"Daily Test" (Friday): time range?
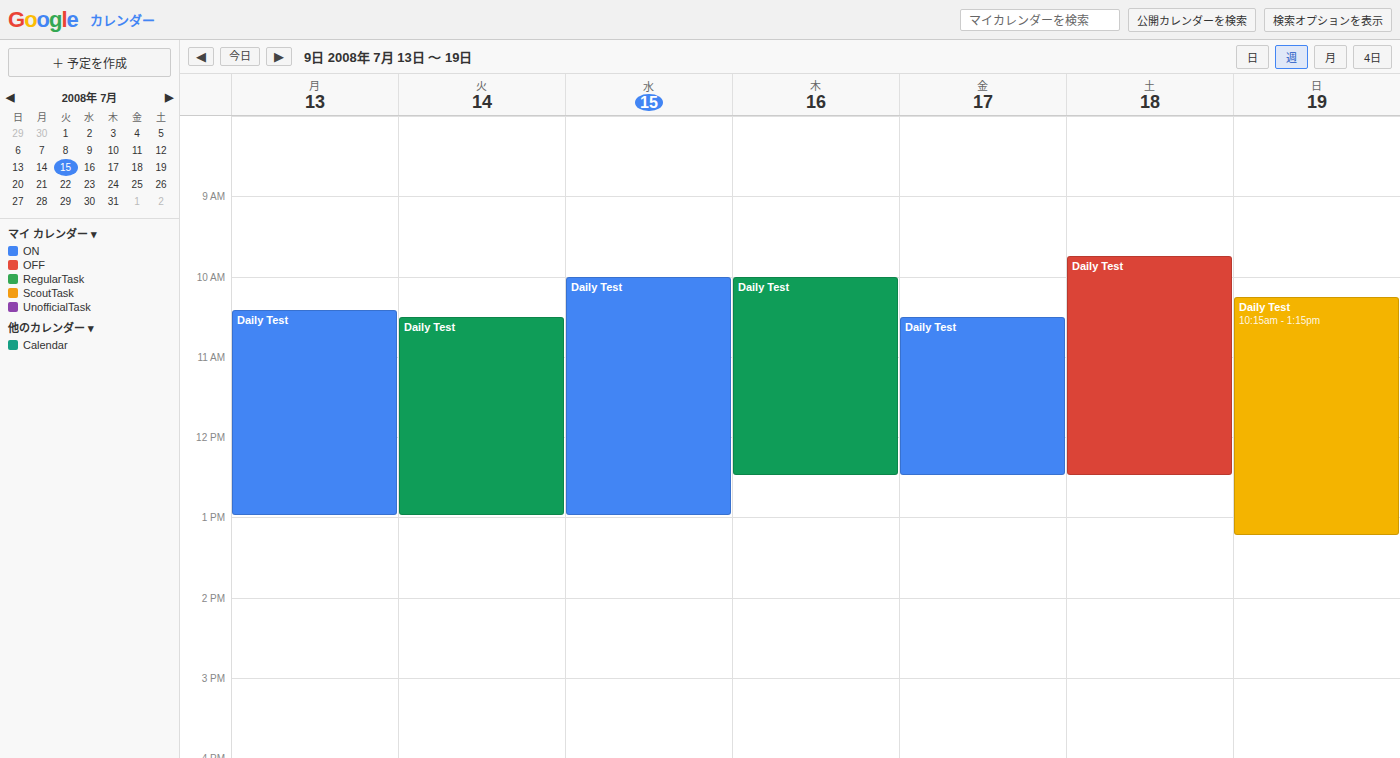
10:30 AM to 12:30 PM